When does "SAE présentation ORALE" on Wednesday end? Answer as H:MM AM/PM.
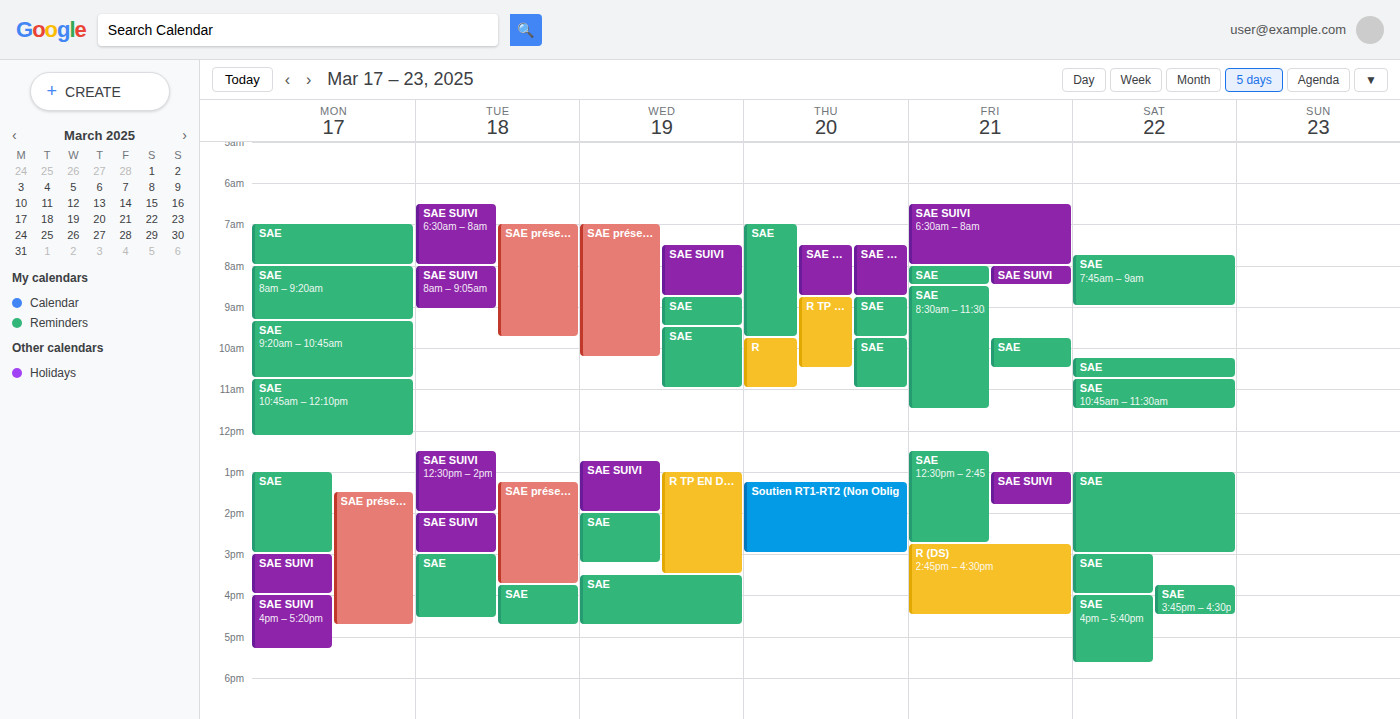
10:15 AM